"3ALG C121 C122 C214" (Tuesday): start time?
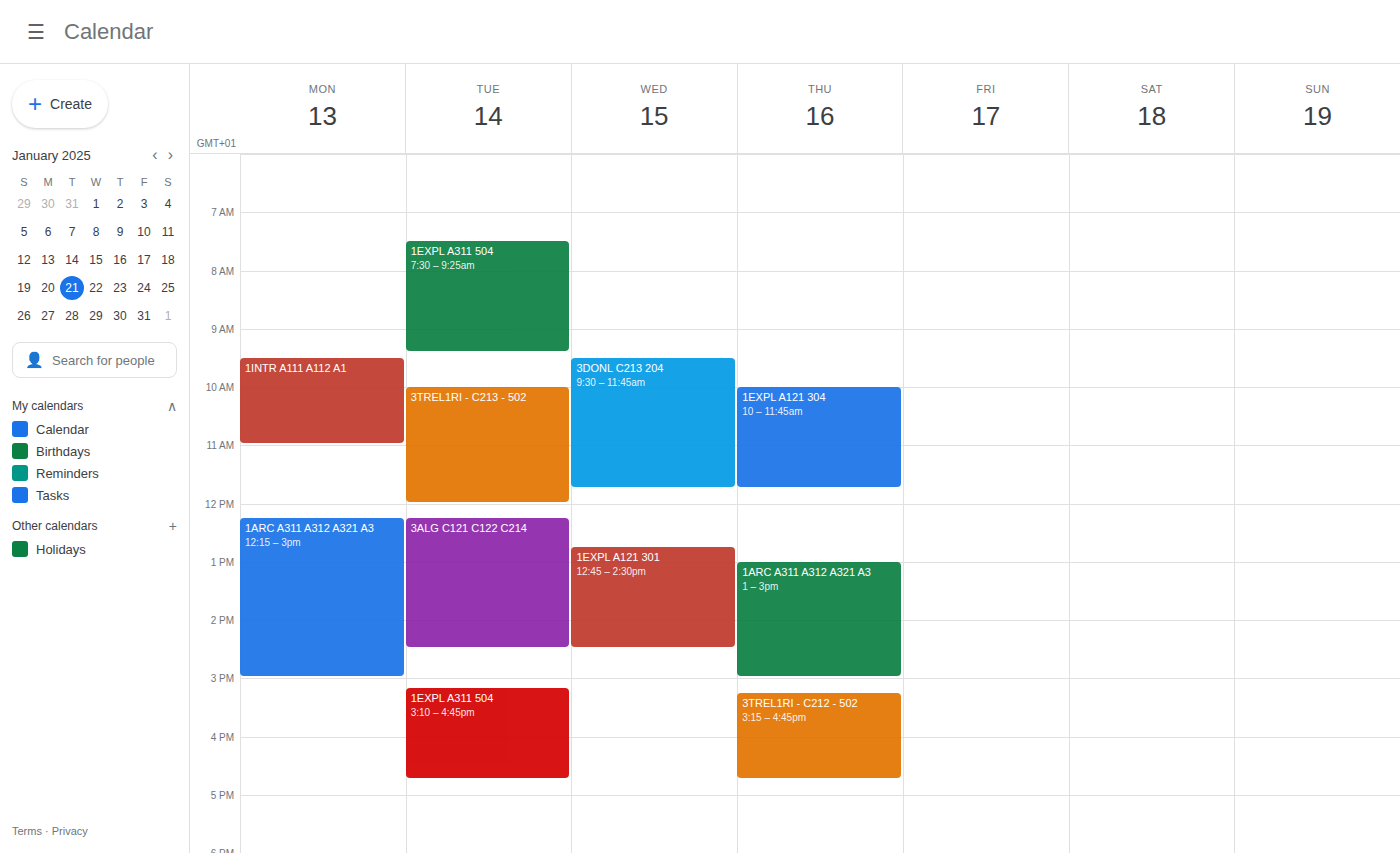
12:15 PM